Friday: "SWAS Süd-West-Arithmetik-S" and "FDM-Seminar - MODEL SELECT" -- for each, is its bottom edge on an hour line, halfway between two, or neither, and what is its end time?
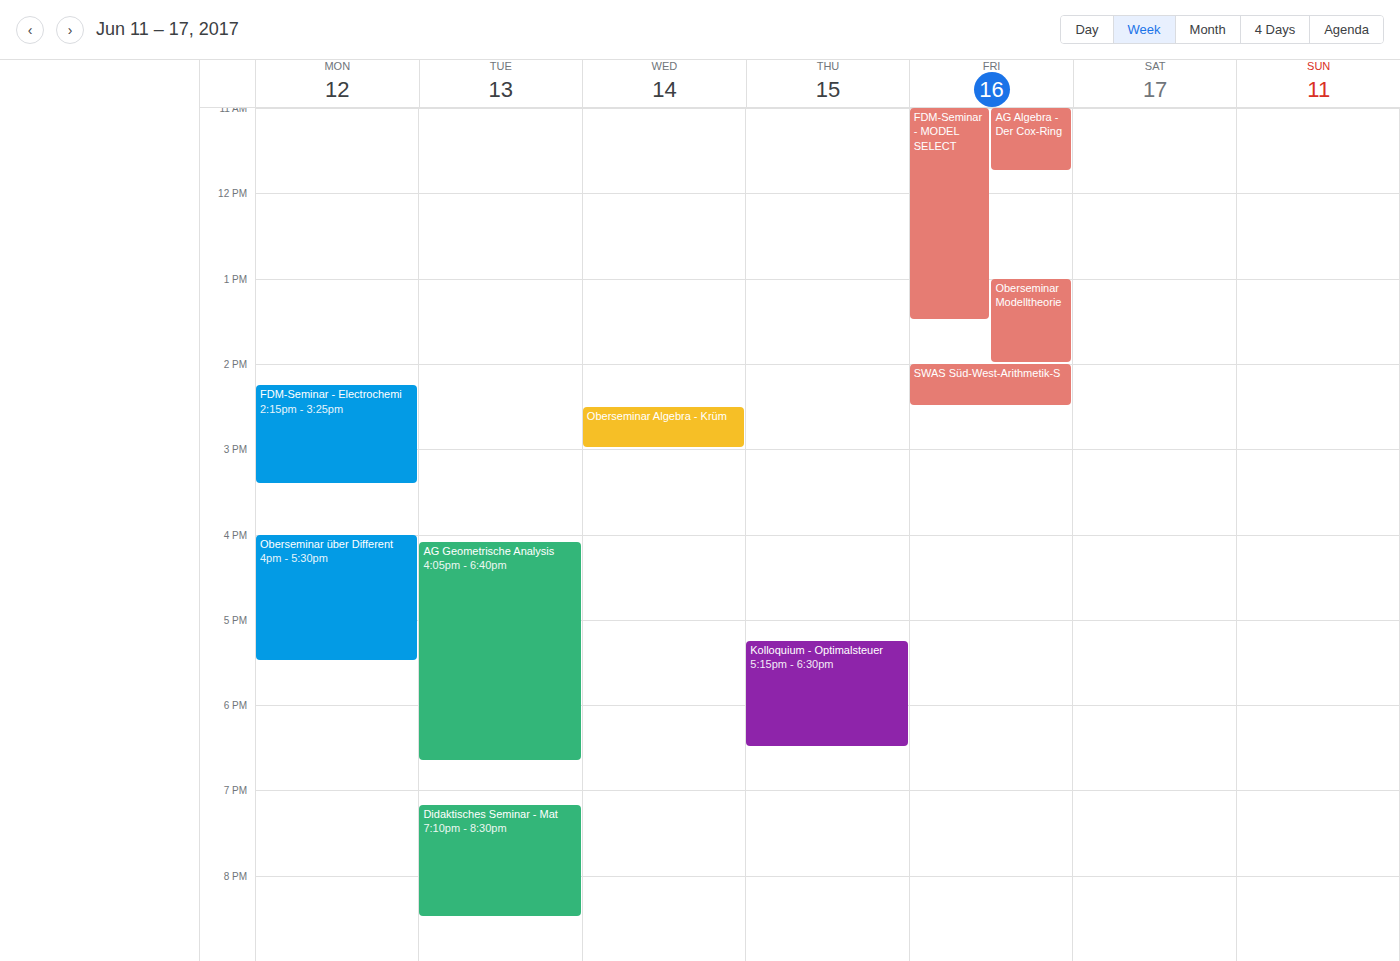
"SWAS Süd-West-Arithmetik-S": 2:30 PM, halfway between the 2 PM and 3 PM lines. "FDM-Seminar - MODEL SELECT": 1:30 PM, halfway between the 1 PM and 2 PM lines.